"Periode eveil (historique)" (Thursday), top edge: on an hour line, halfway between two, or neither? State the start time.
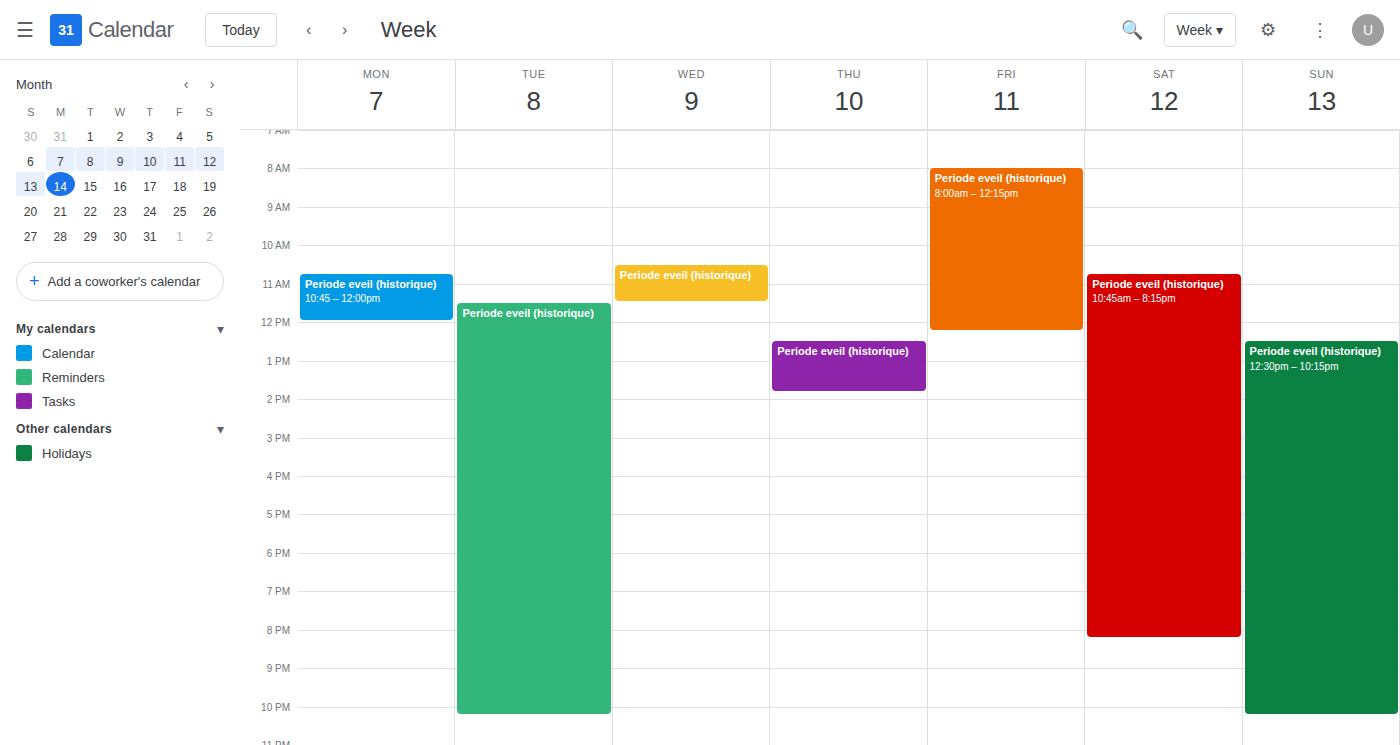
12:30 -- halfway between the 12:00 and 13:00 lines.